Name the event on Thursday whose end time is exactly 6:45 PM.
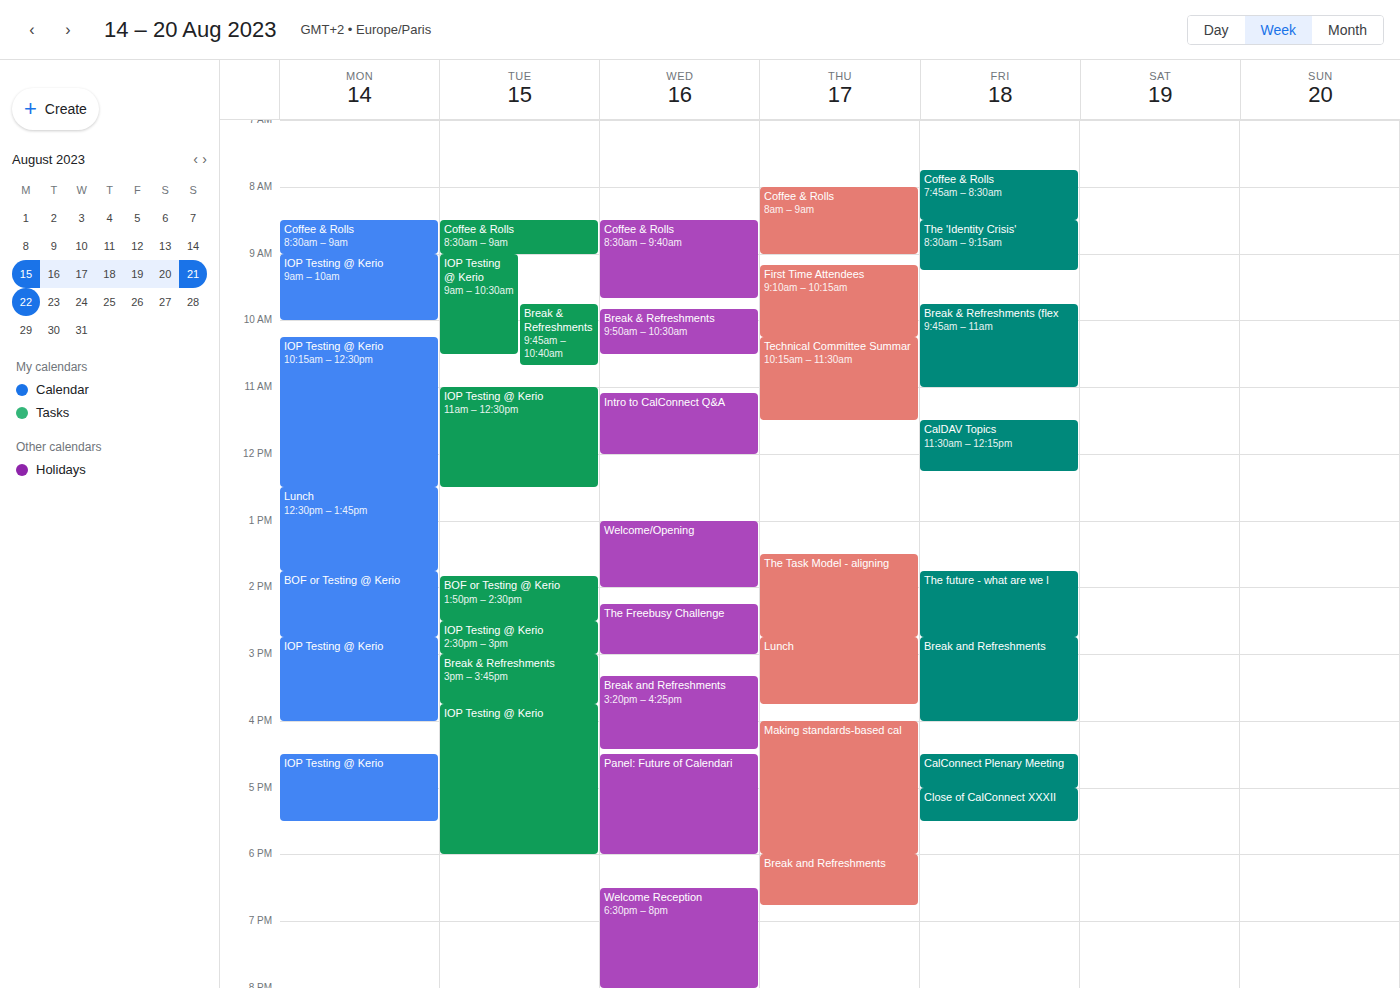
"Break and Refreshments"